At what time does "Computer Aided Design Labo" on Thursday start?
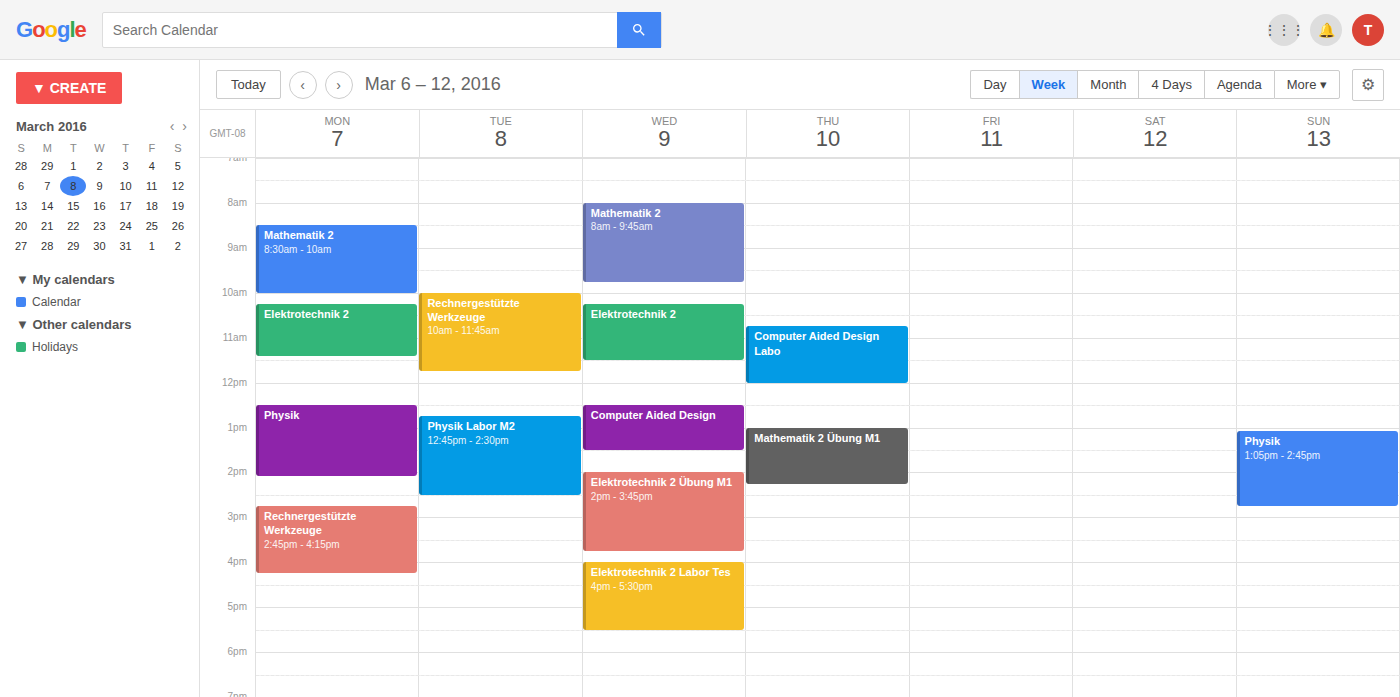
10:45 AM